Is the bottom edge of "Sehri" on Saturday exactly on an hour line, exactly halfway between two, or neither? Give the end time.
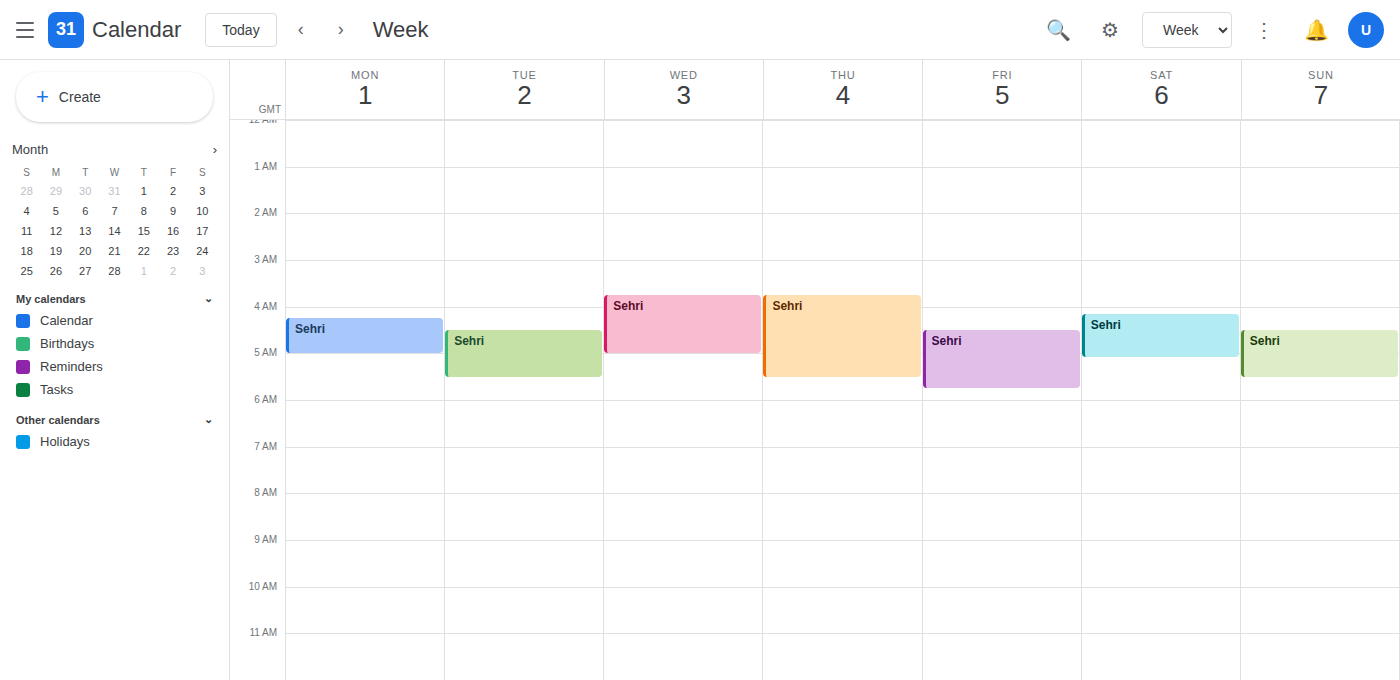
05:05 -- neither: 5 minutes below the 05:00 line and 55 minutes above the 06:00 line.